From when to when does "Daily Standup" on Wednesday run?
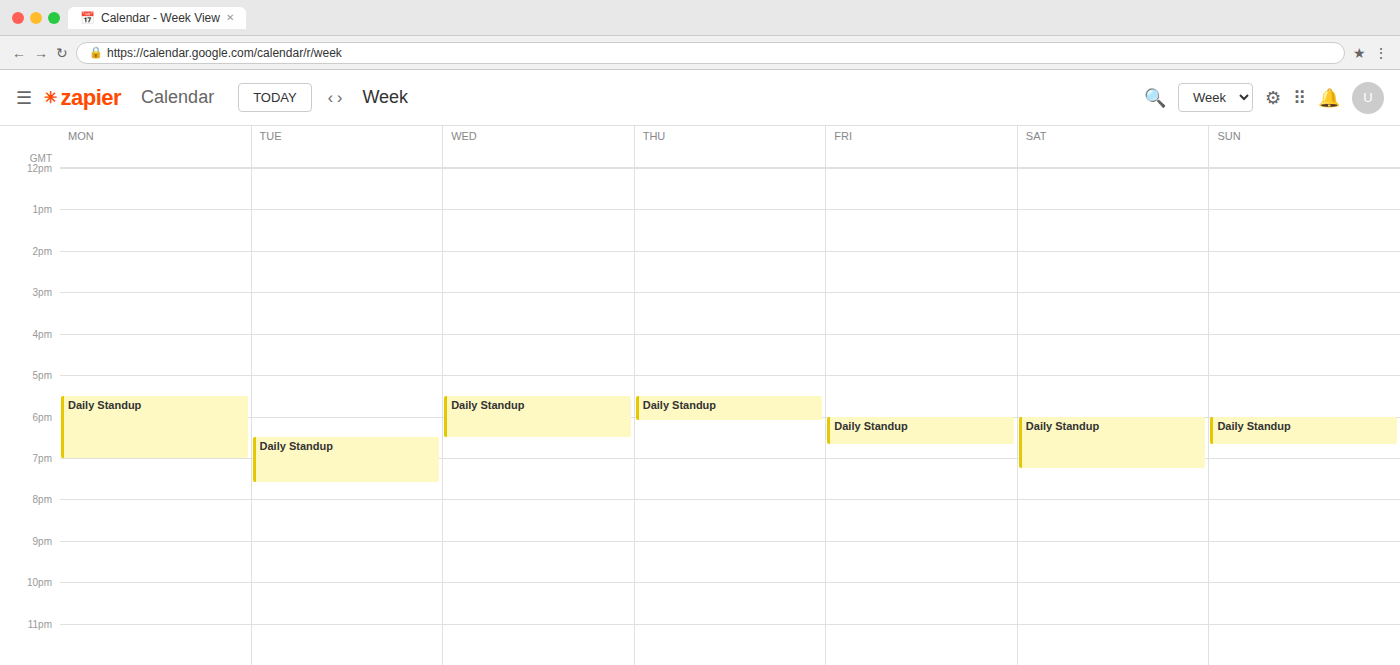
5:30 PM to 6:30 PM